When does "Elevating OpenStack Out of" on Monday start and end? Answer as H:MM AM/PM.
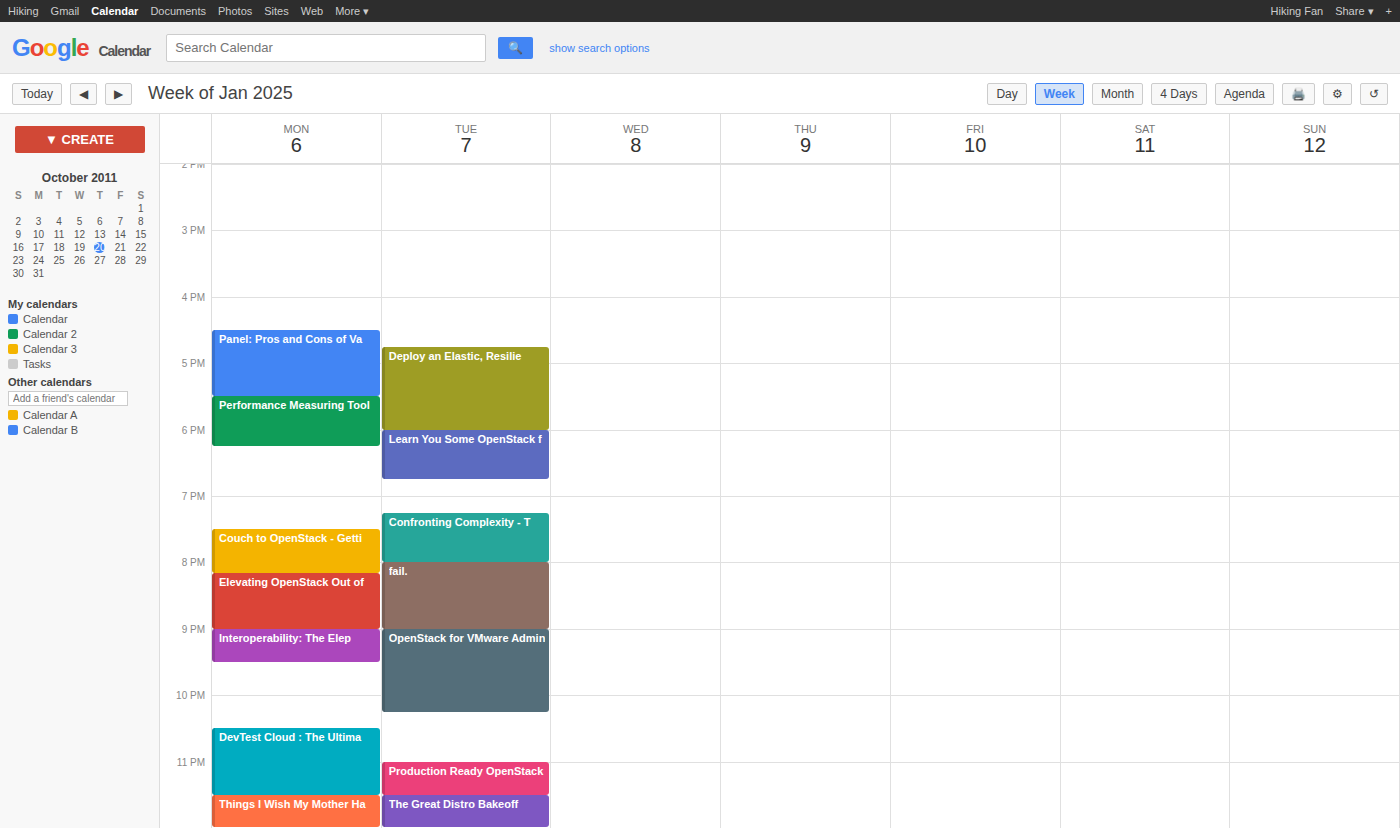
8:10 PM to 9:00 PM